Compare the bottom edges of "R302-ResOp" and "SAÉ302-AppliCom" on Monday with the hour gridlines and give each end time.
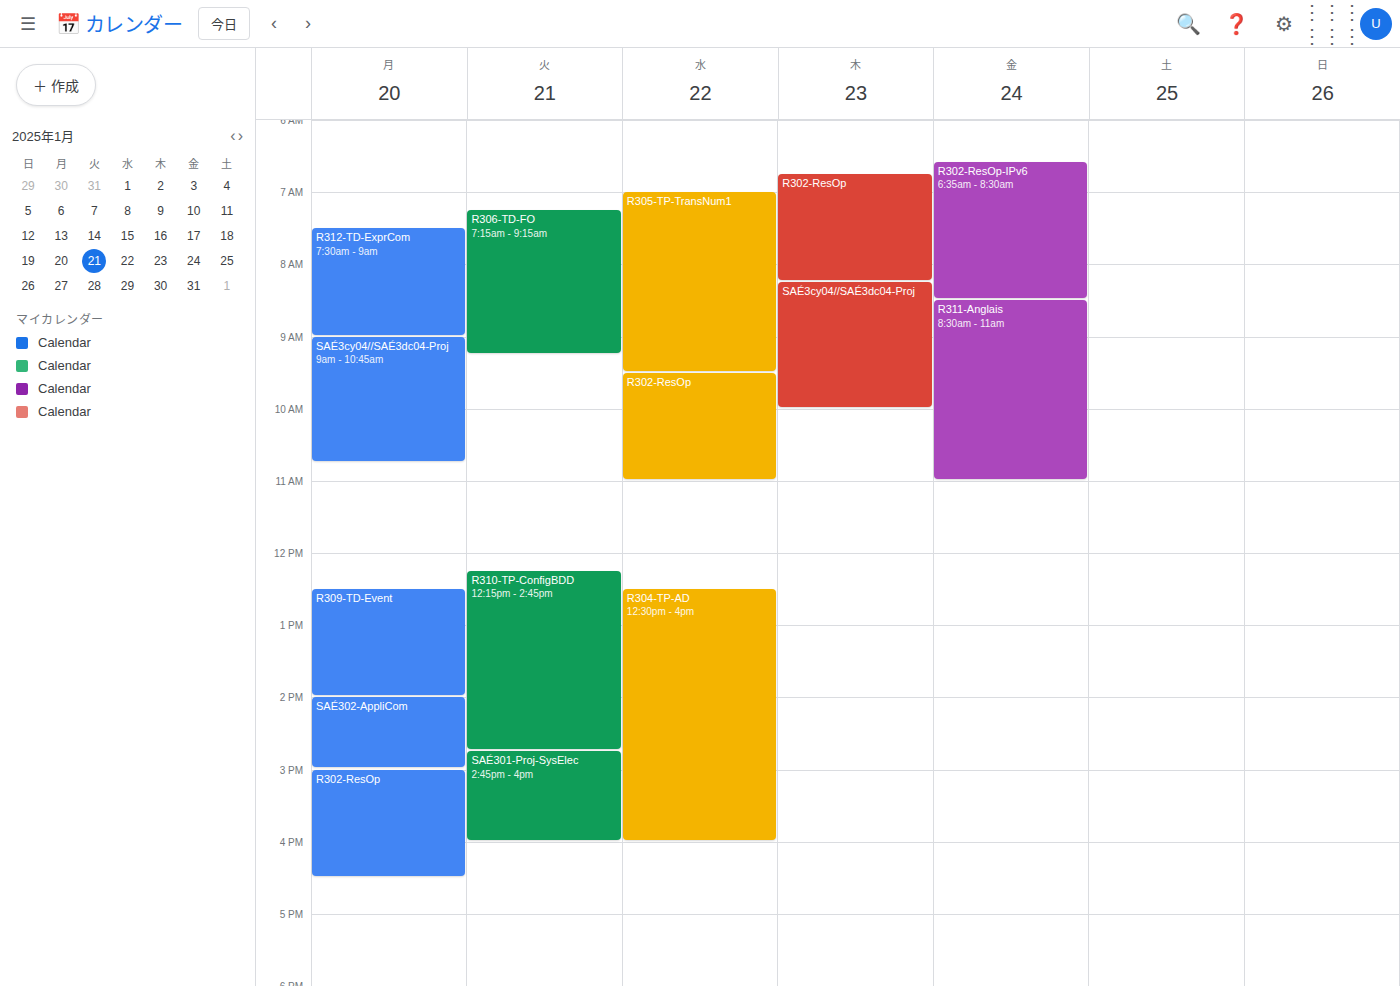
"R302-ResOp": 4:30 PM, halfway between the 4 PM and 5 PM lines. "SAÉ302-AppliCom": 3:00 PM, exactly on the 3 PM line.